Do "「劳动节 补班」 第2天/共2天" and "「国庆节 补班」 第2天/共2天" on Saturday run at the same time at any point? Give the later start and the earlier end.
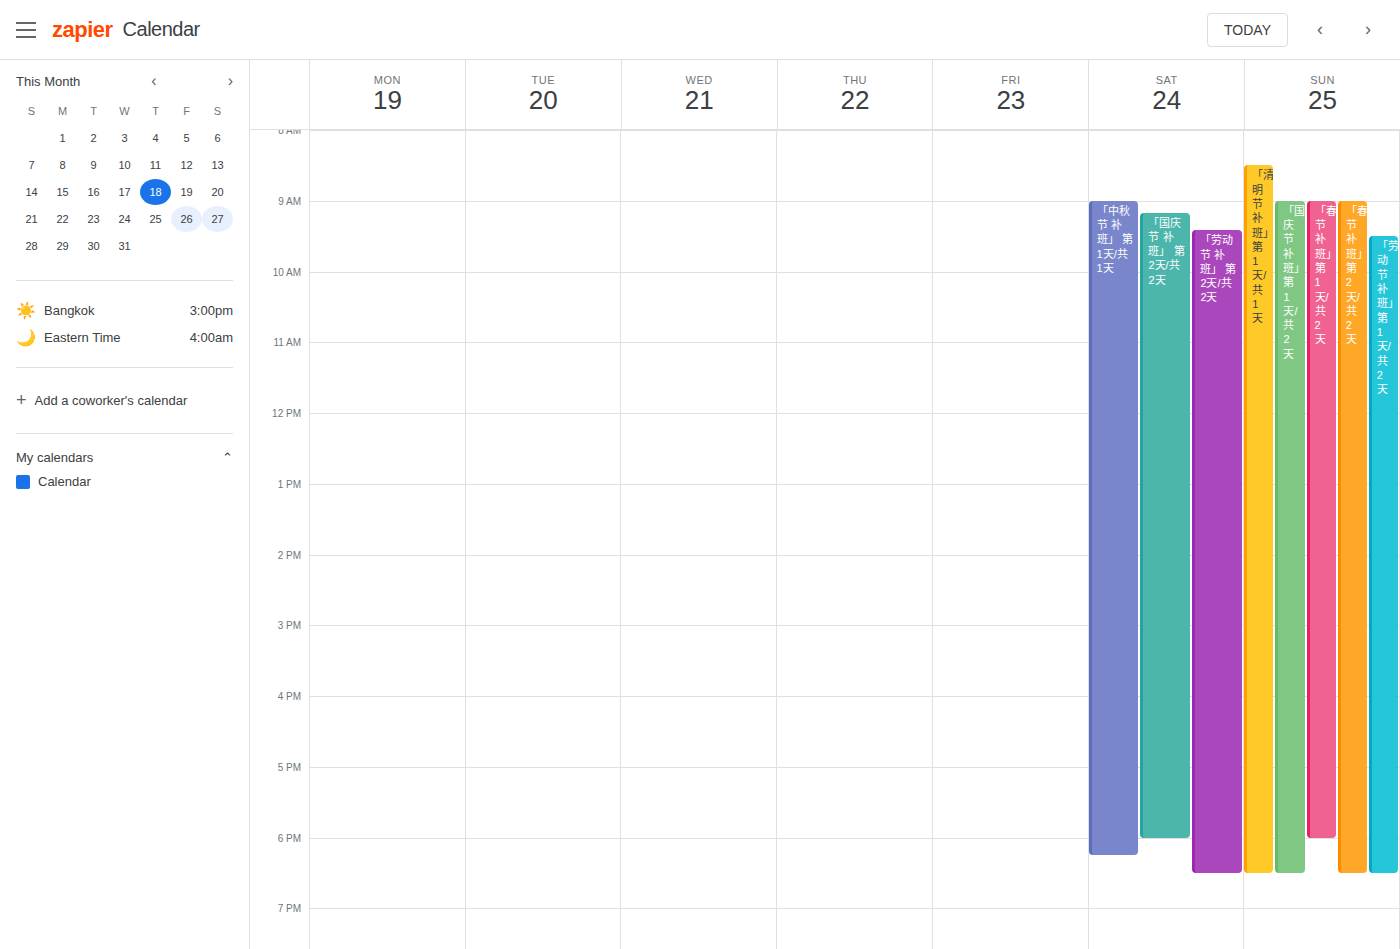
"「劳动节 补班」 第2天/共2天" starts at 9:25 AM, before "「国庆节 补班」 第2天/共2天" ends at 6:00 PM -- they overlap.